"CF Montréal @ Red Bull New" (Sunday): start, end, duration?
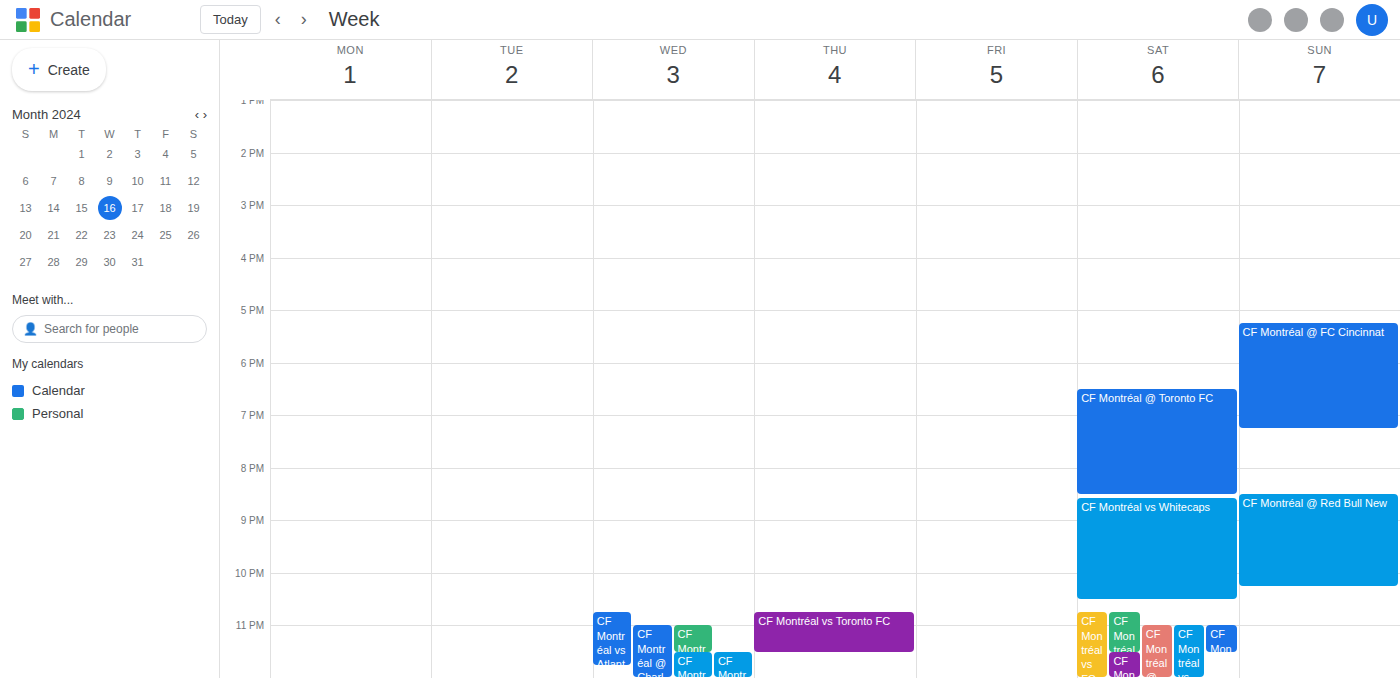
8:30 PM to 10:15 PM, 1 hour 45 minutes